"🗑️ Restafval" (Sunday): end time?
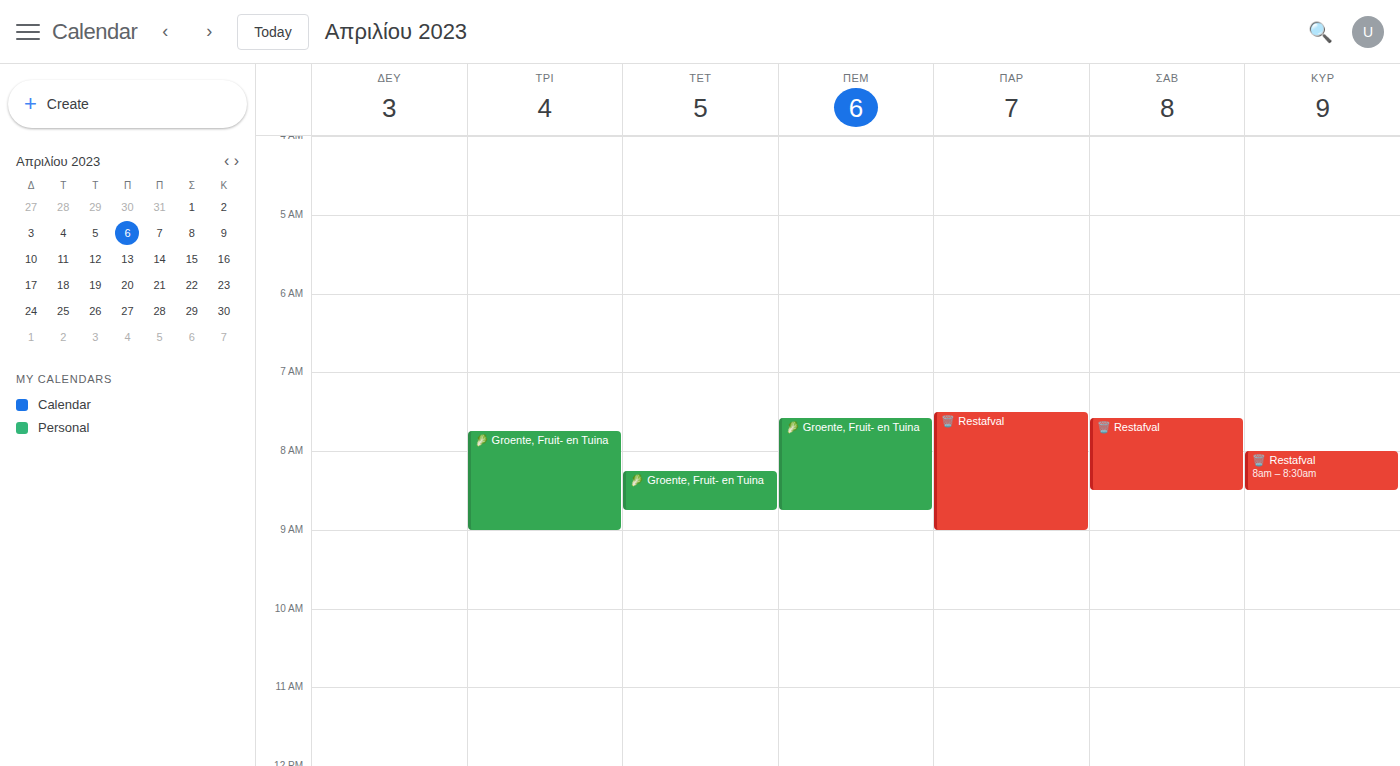
8:30 AM